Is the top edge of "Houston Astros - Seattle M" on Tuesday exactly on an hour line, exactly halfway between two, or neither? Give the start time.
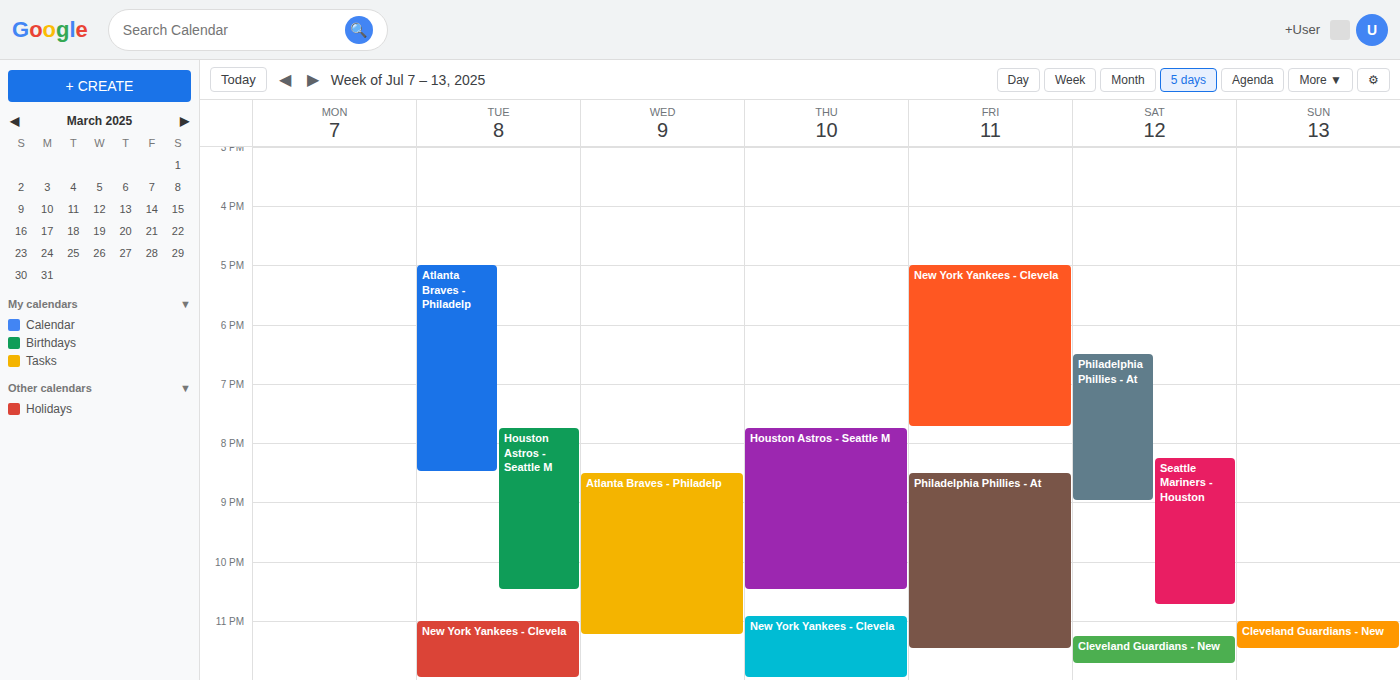
7:45 PM -- neither: three quarters of the way from the 7 PM line to the 8 PM line.